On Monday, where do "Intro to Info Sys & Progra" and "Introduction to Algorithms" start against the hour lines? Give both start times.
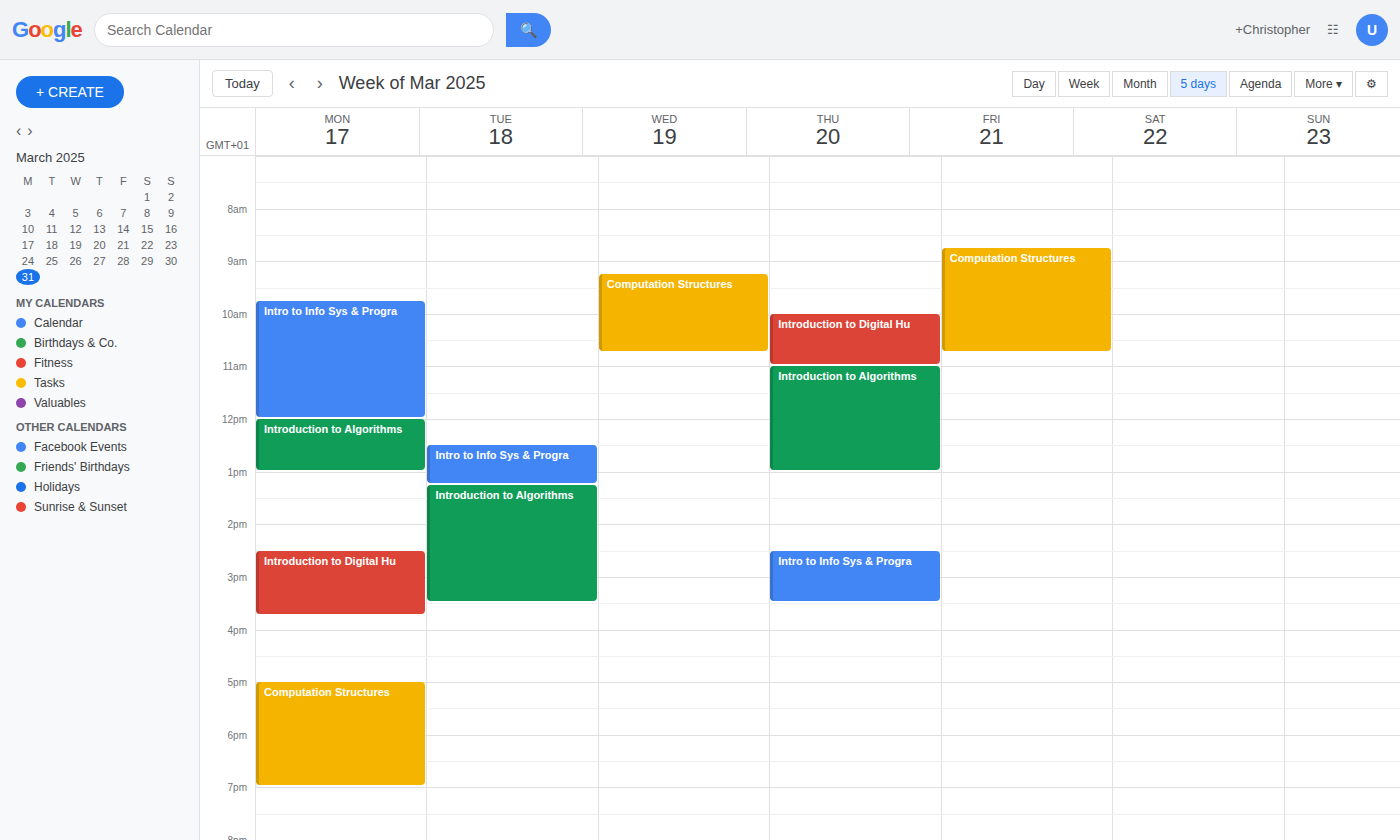
"Intro to Info Sys & Progra": 9:45 AM, neither: three quarters of the way from the 9 AM line to the 10 AM line. "Introduction to Algorithms": 12:00 PM, exactly on the 12 PM line.